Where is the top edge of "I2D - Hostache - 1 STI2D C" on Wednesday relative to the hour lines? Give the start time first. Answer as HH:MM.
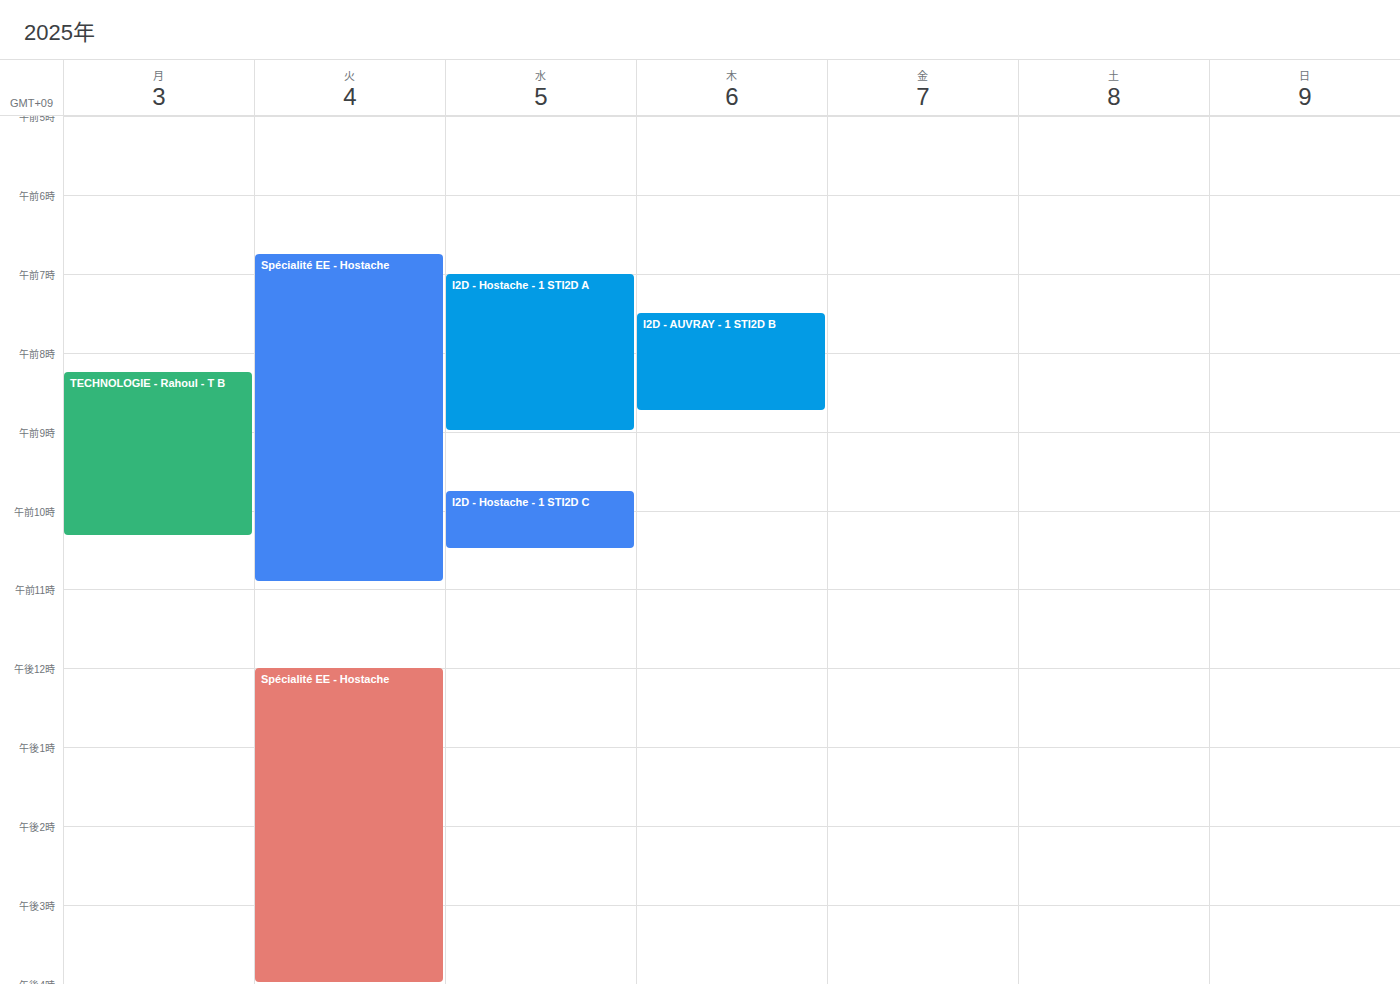
09:45 -- neither: three quarters of the way from the 09:00 line to the 10:00 line.